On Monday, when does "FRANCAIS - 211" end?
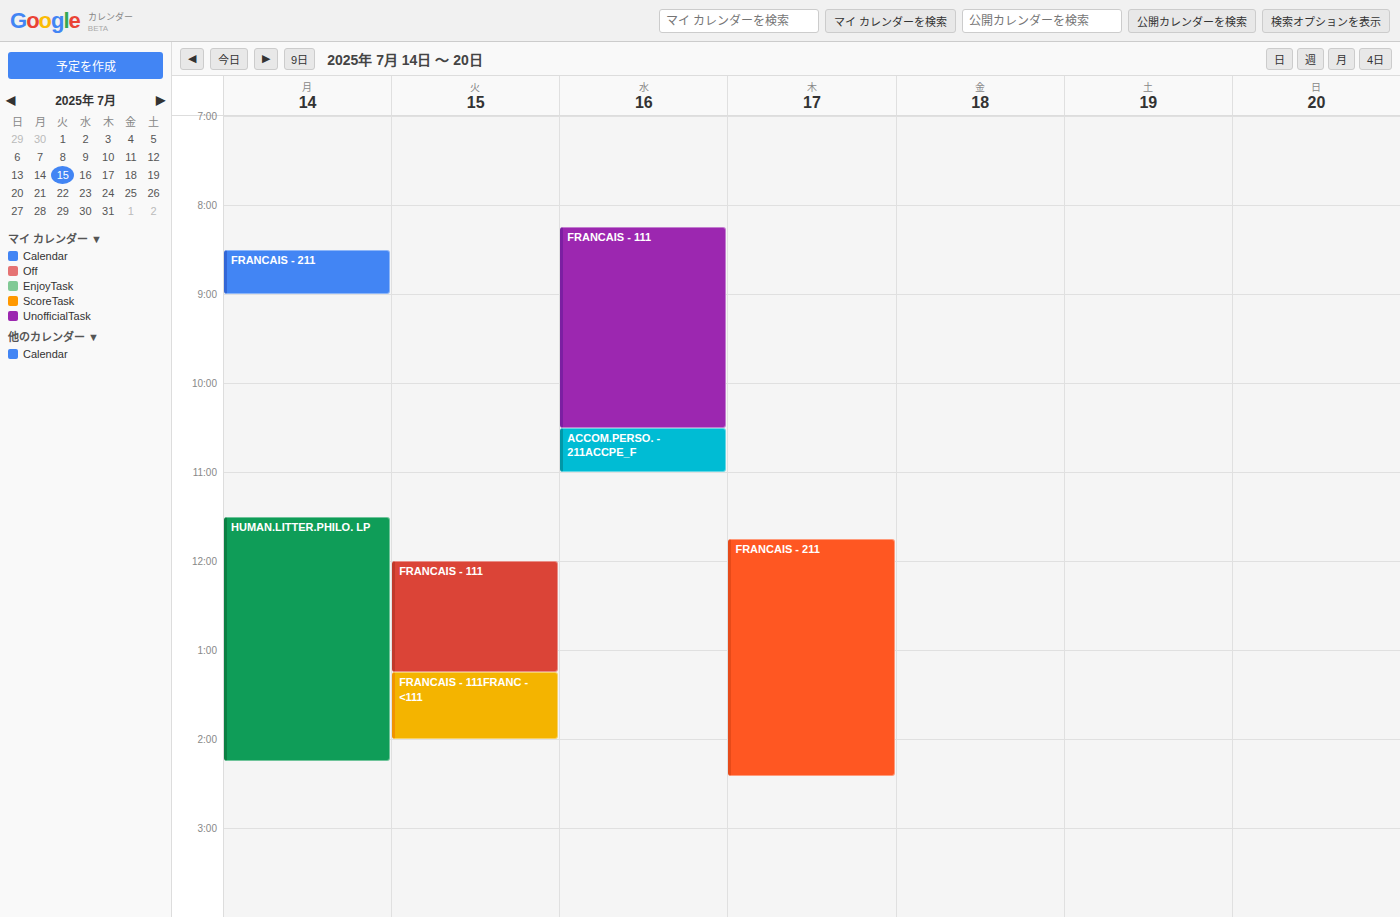
9:00 AM